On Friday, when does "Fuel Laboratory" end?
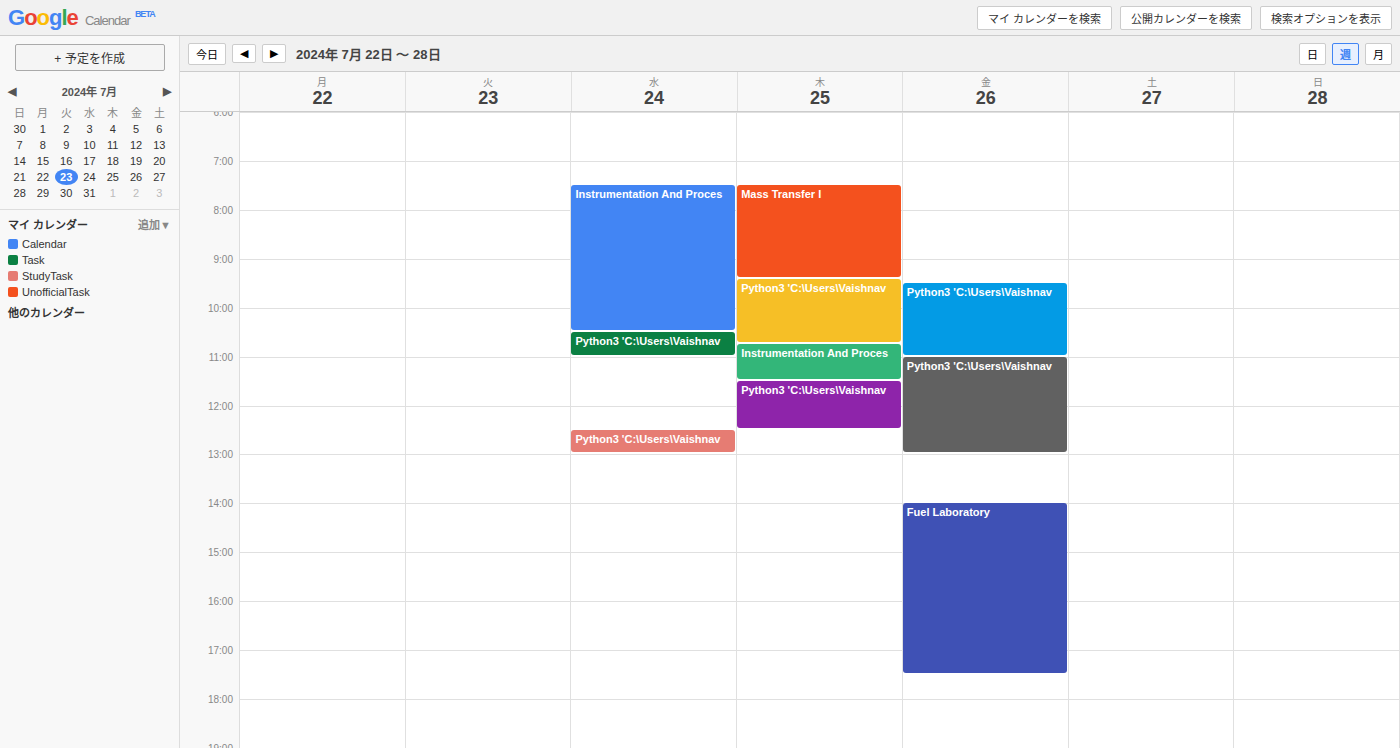
5:30 PM